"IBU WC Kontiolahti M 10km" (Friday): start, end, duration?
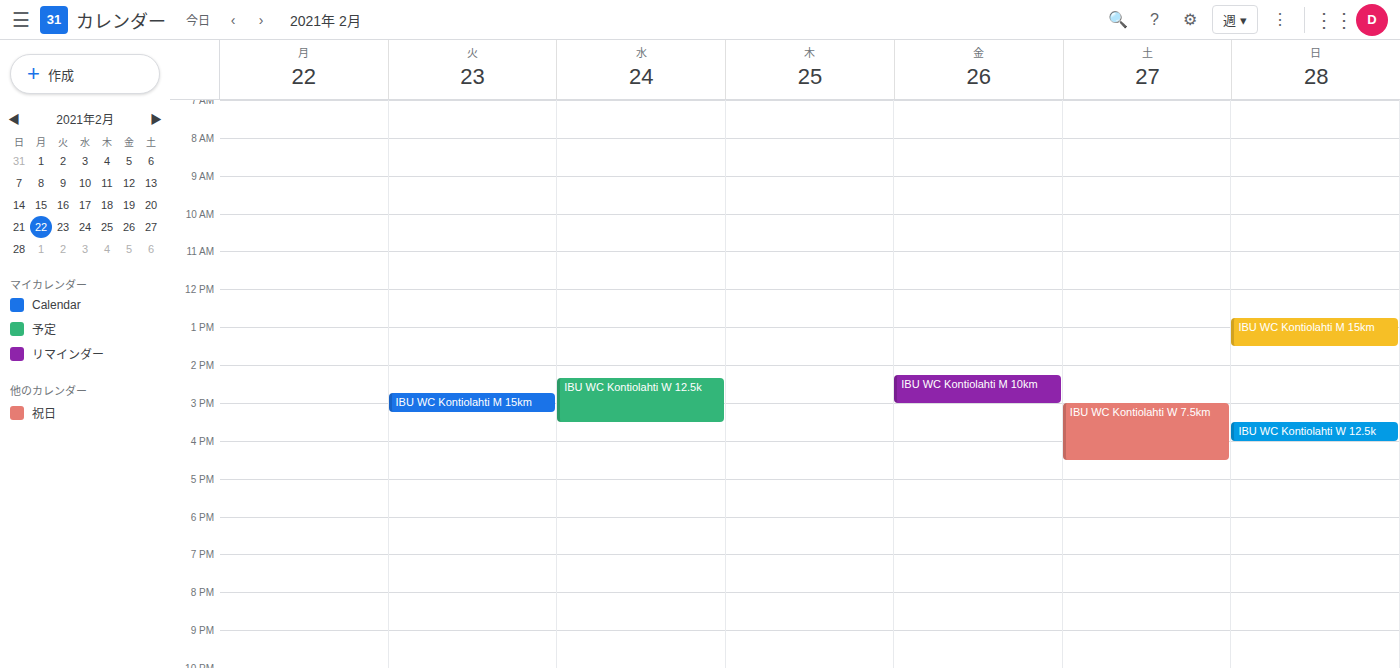
2:15 PM to 3:00 PM, 45 minutes